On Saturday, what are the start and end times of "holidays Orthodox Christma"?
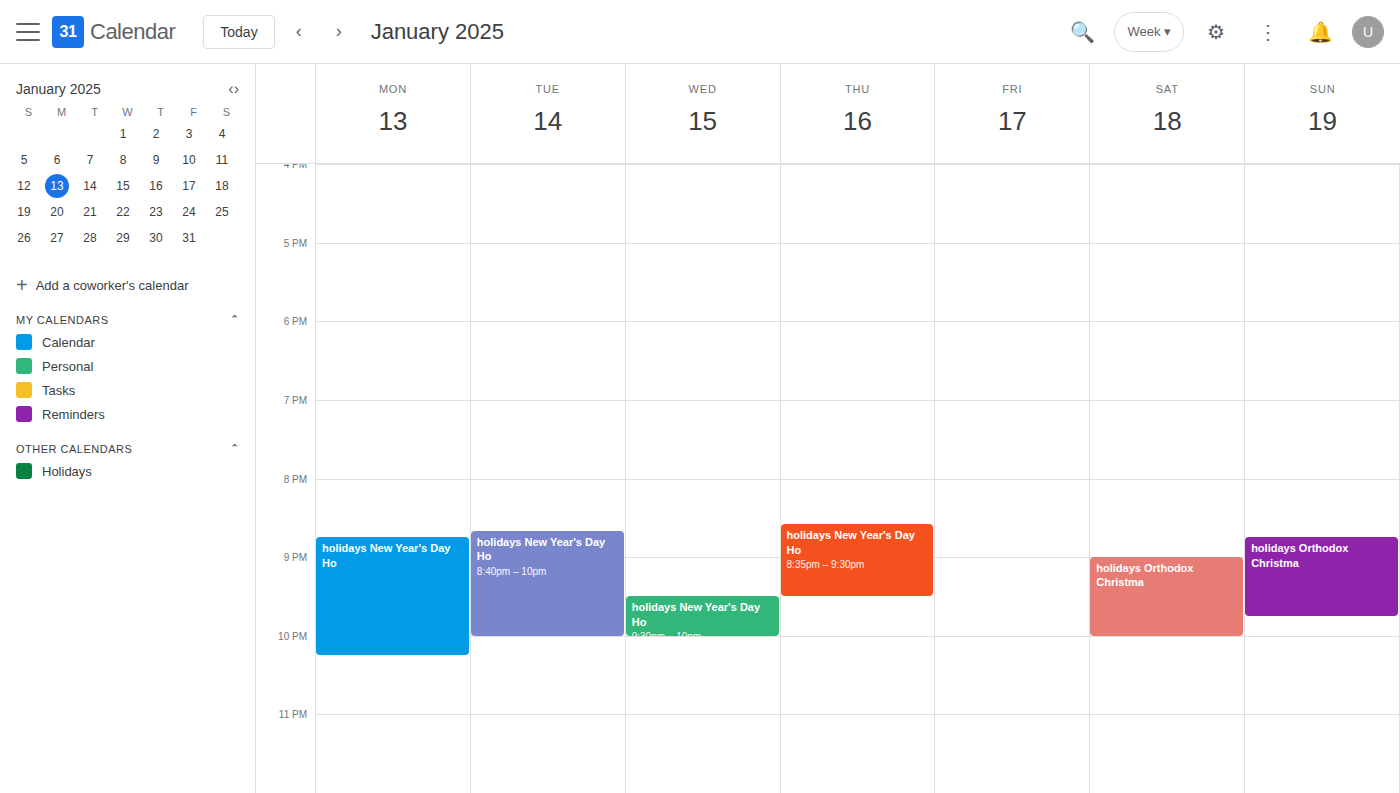
9:00 PM to 10:00 PM